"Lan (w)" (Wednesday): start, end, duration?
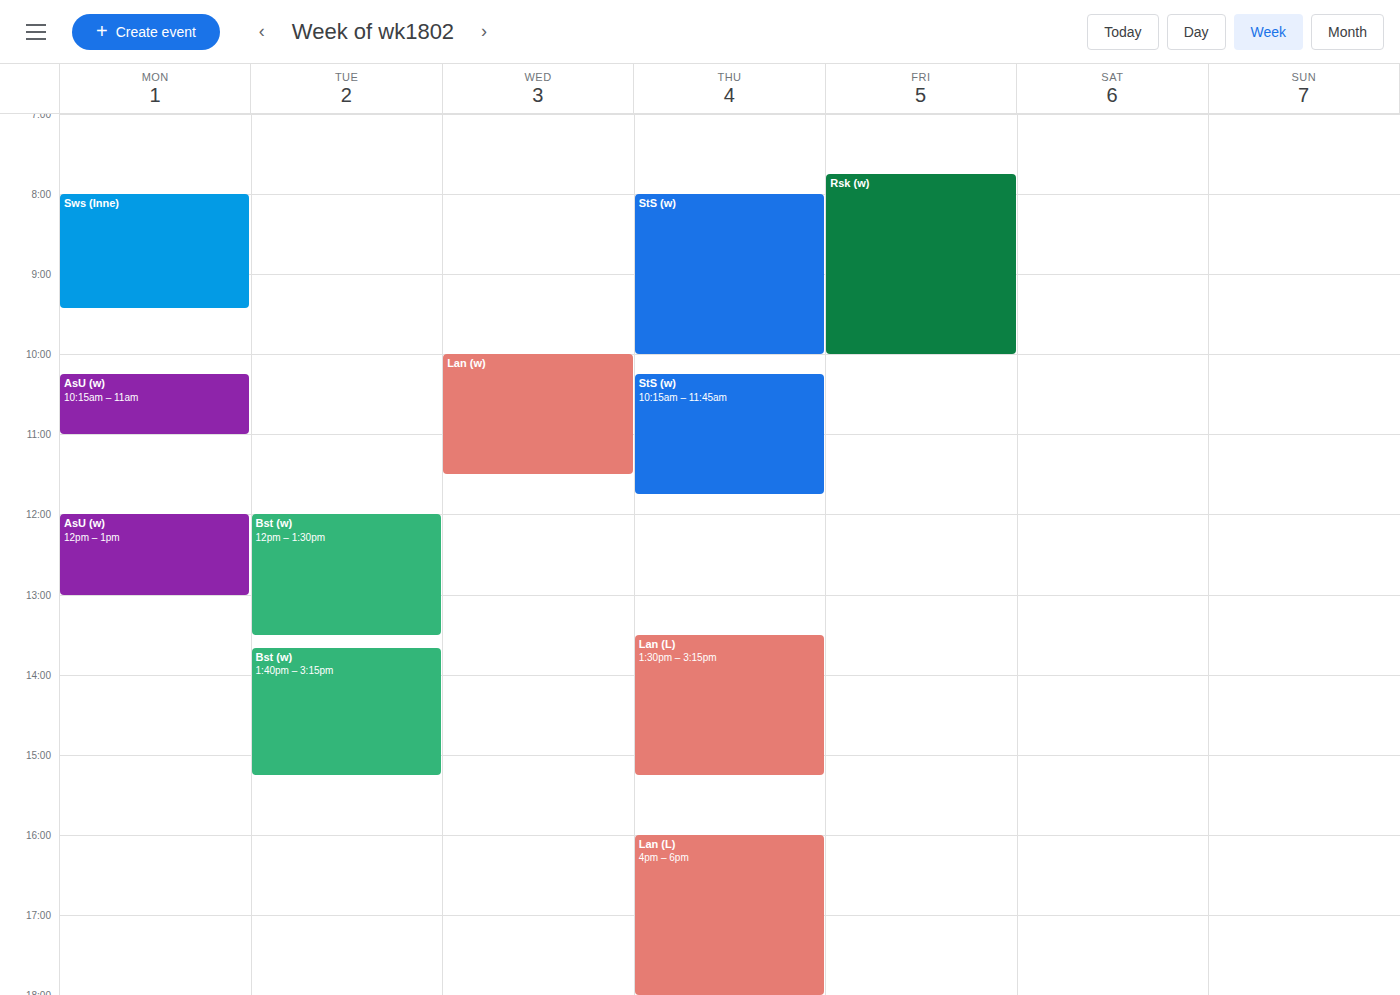
10:00 AM to 11:30 AM, 1 hour 30 minutes